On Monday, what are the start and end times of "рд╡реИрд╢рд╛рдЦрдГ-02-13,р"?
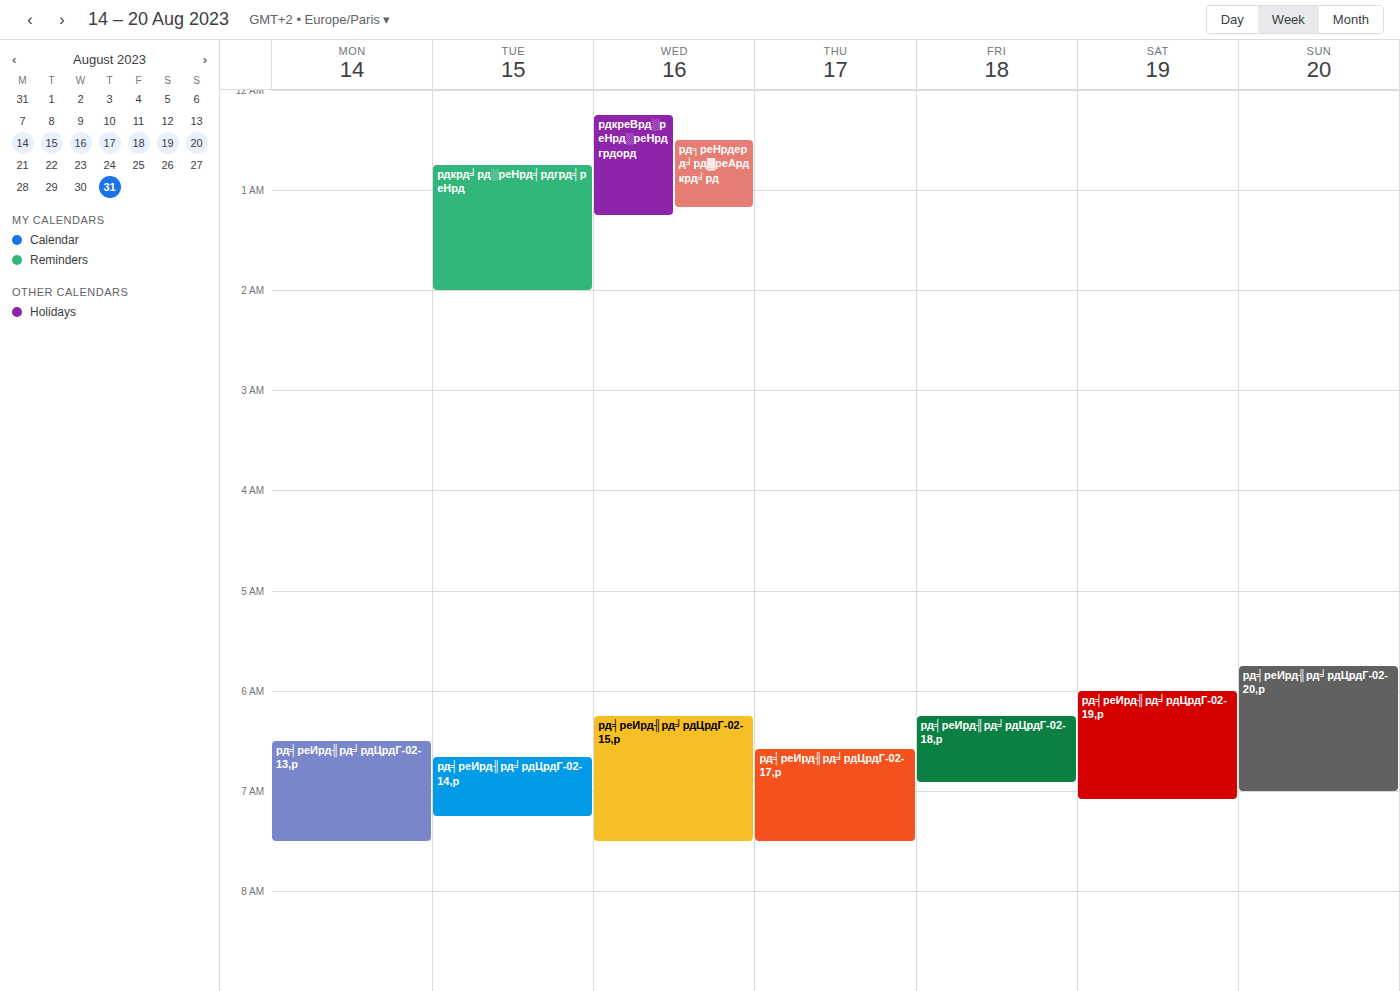
6:30 AM to 7:30 AM